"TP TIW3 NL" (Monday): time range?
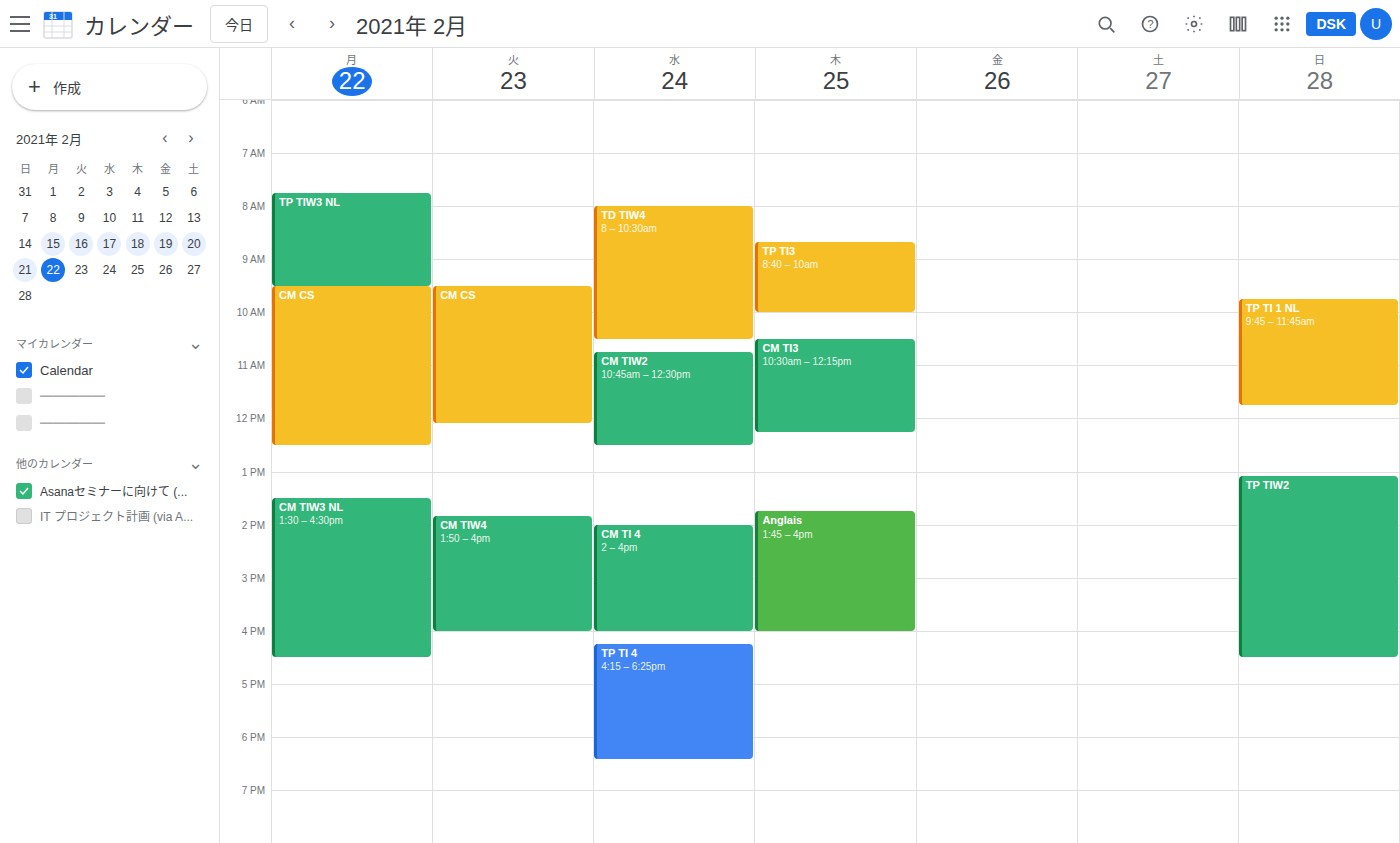
7:45 AM to 9:30 AM